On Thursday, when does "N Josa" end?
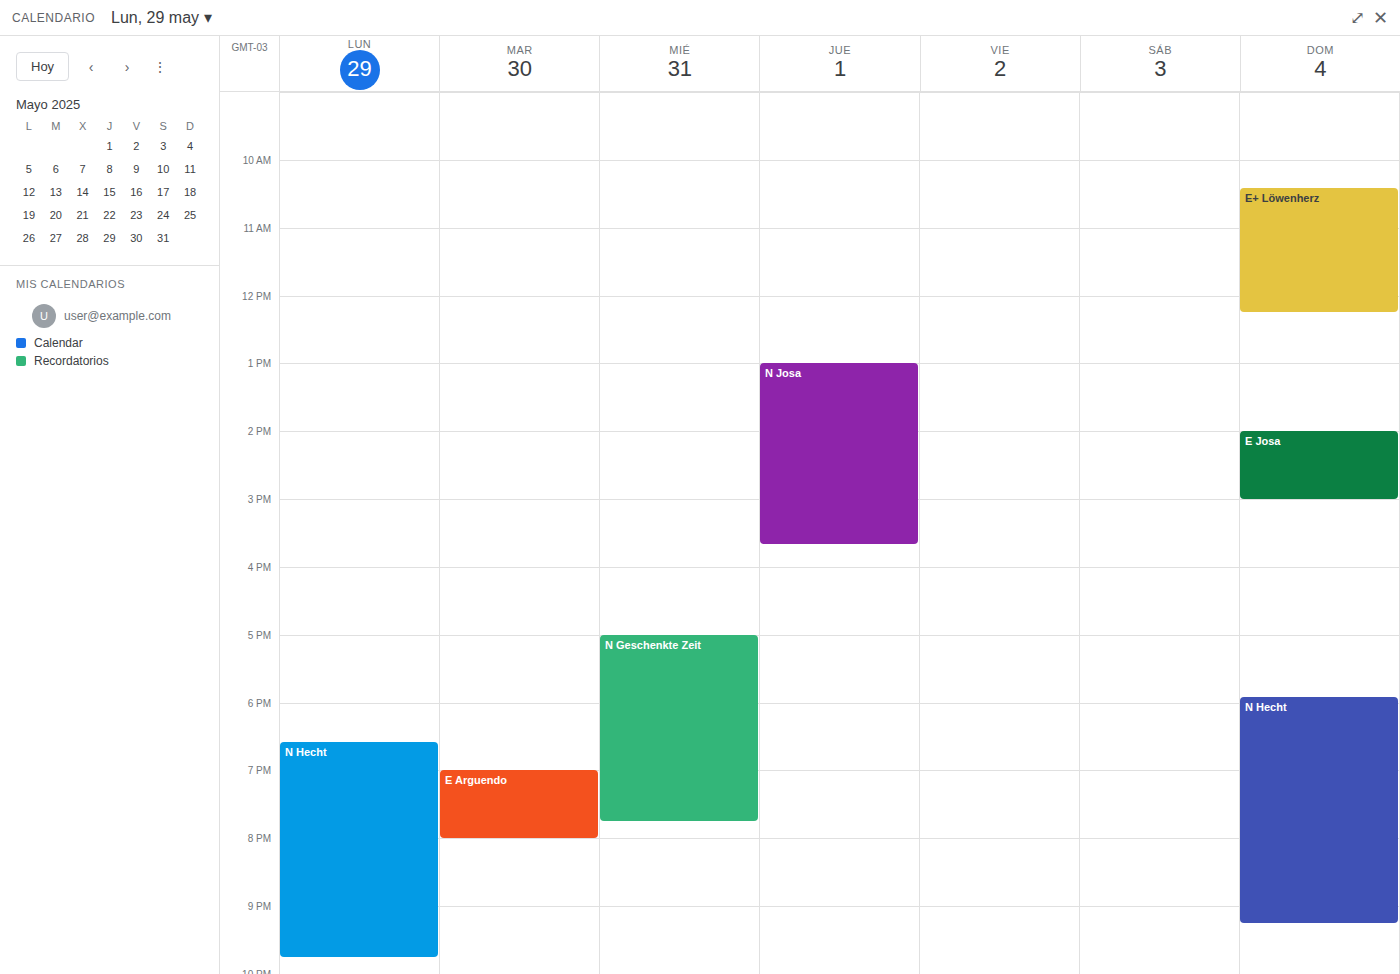
3:40 PM